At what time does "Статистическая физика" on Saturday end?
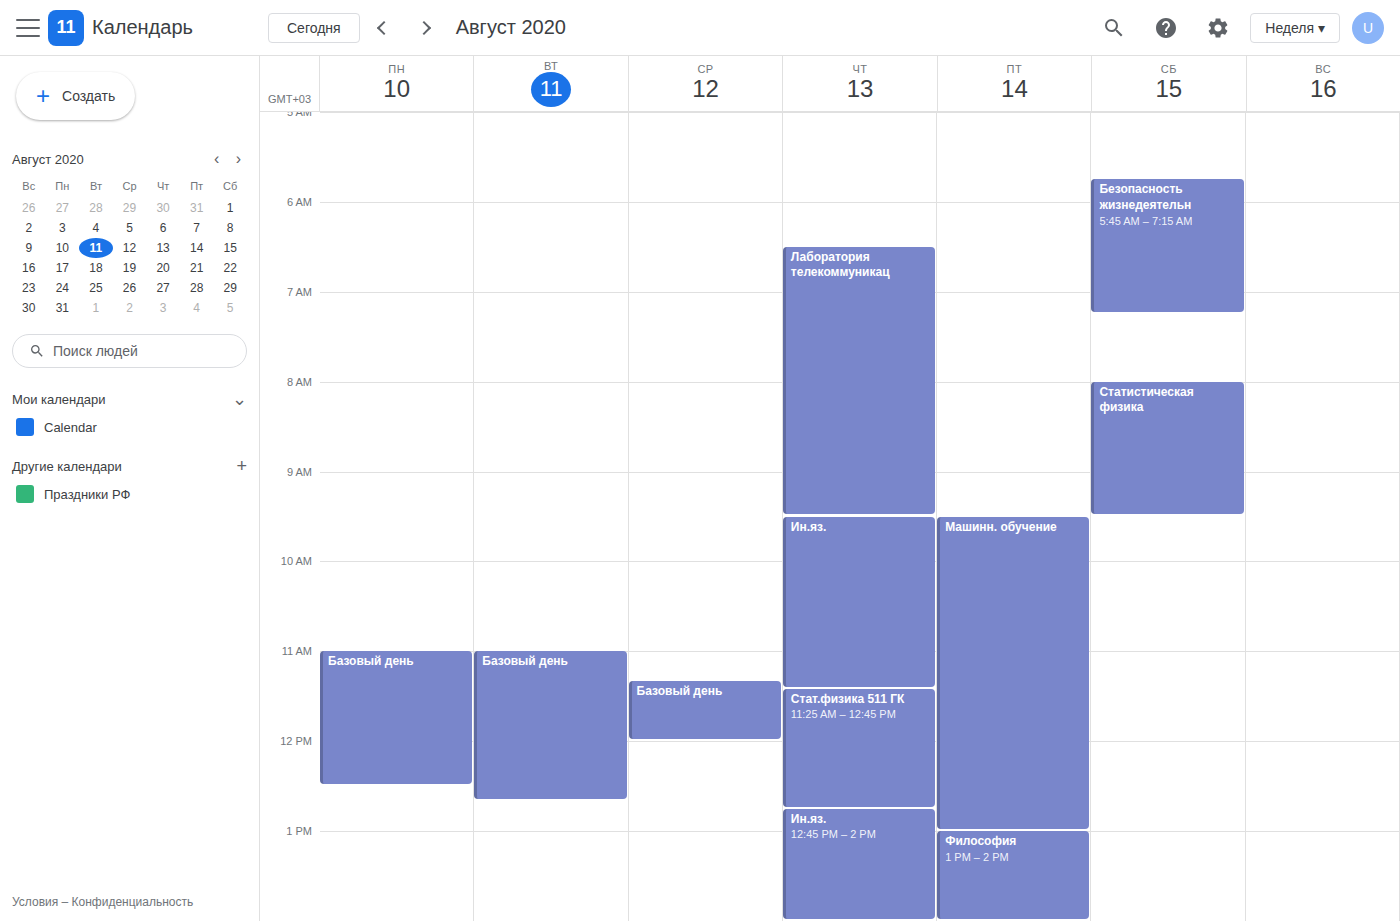
9:30 AM